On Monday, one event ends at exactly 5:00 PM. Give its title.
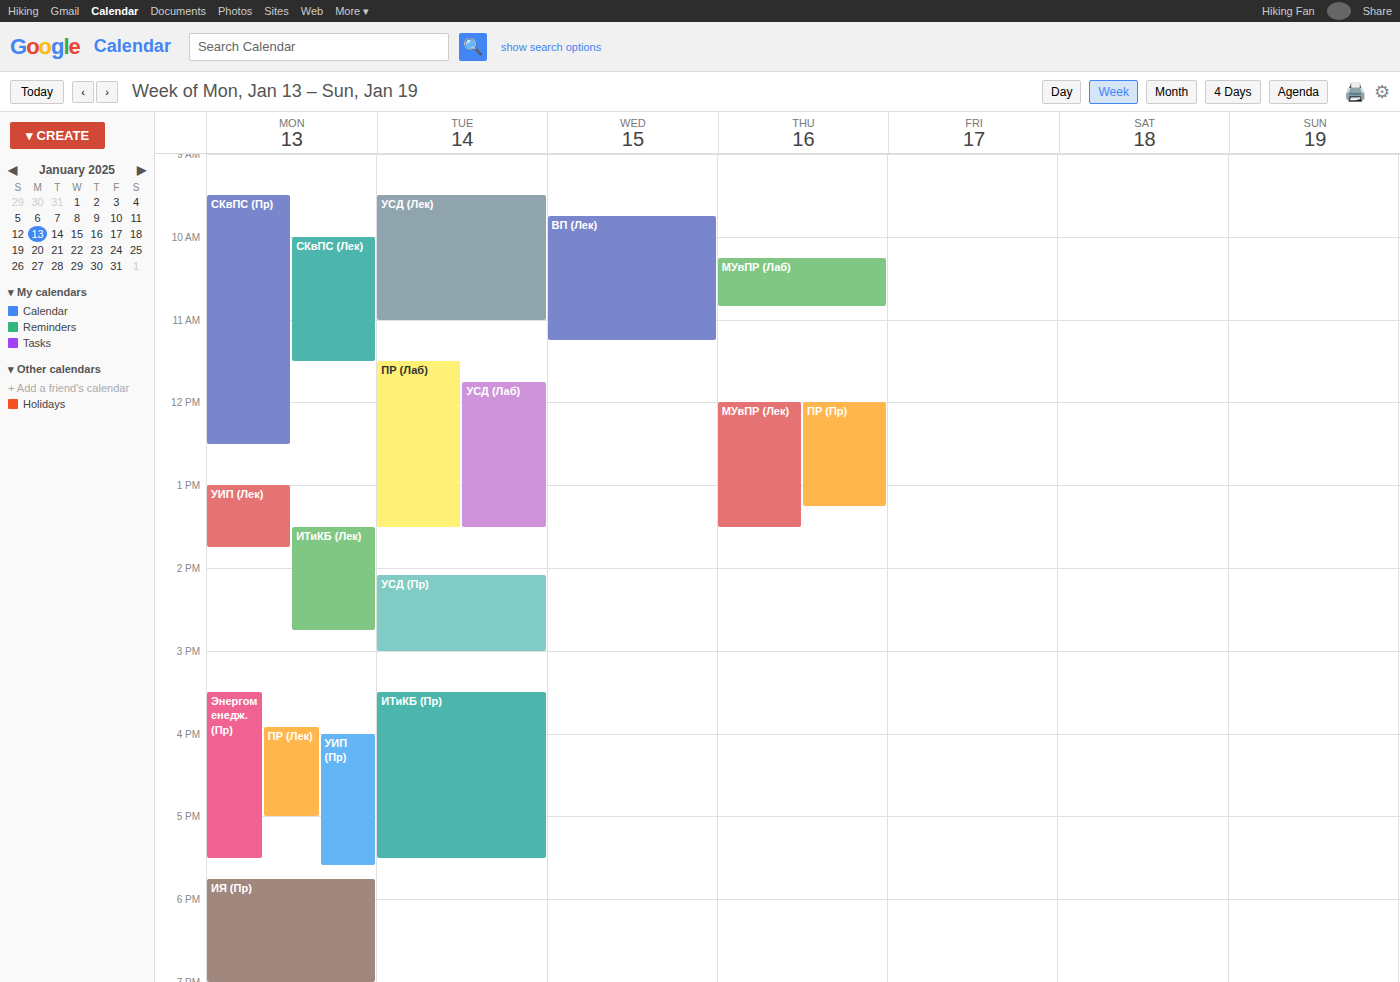
"ПР (Лек)"